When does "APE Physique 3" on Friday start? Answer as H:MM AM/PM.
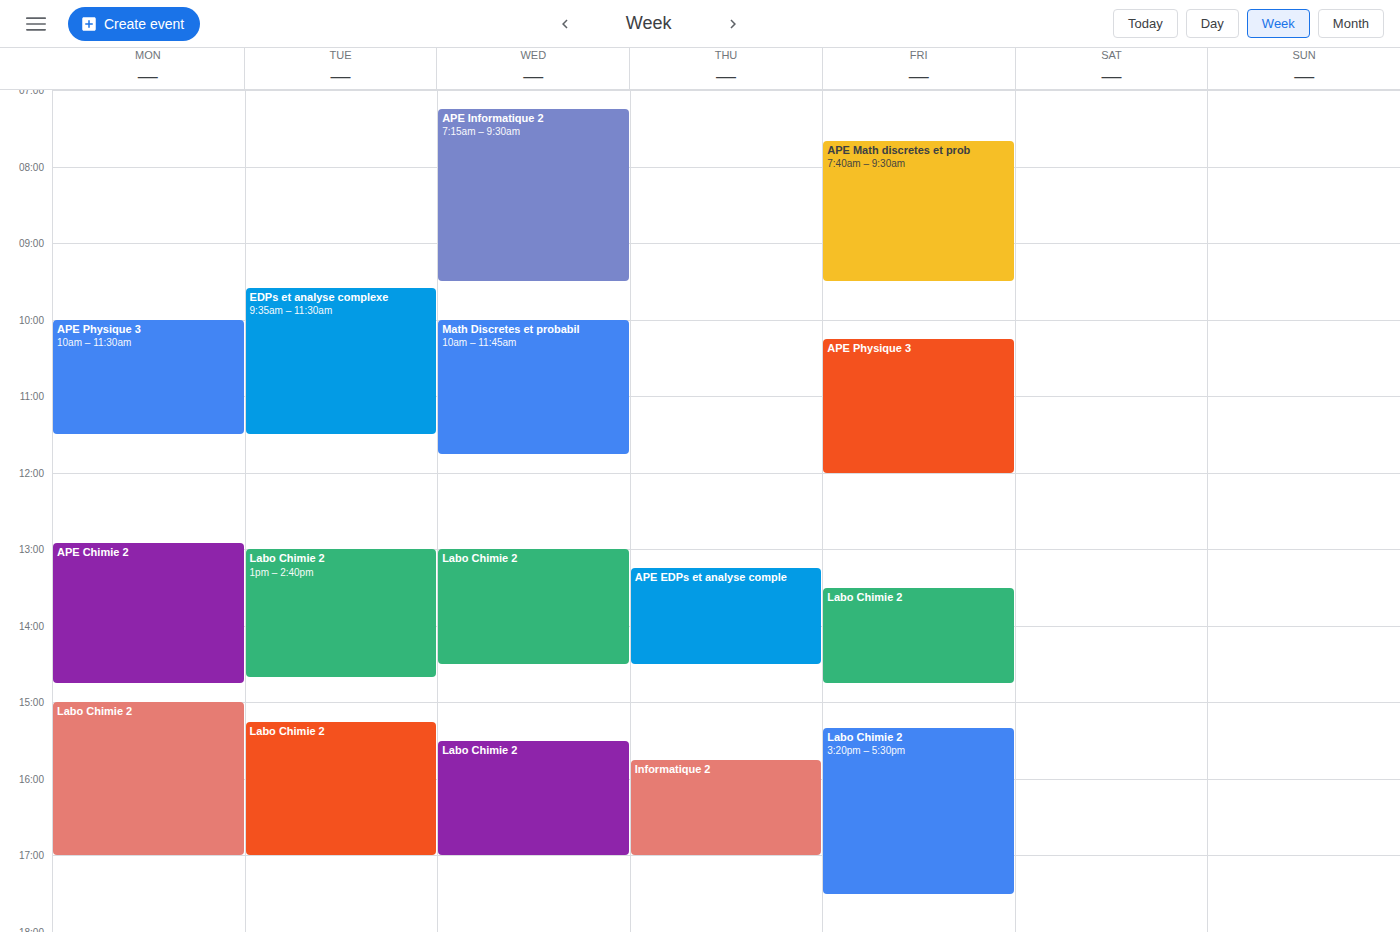
10:15 AM